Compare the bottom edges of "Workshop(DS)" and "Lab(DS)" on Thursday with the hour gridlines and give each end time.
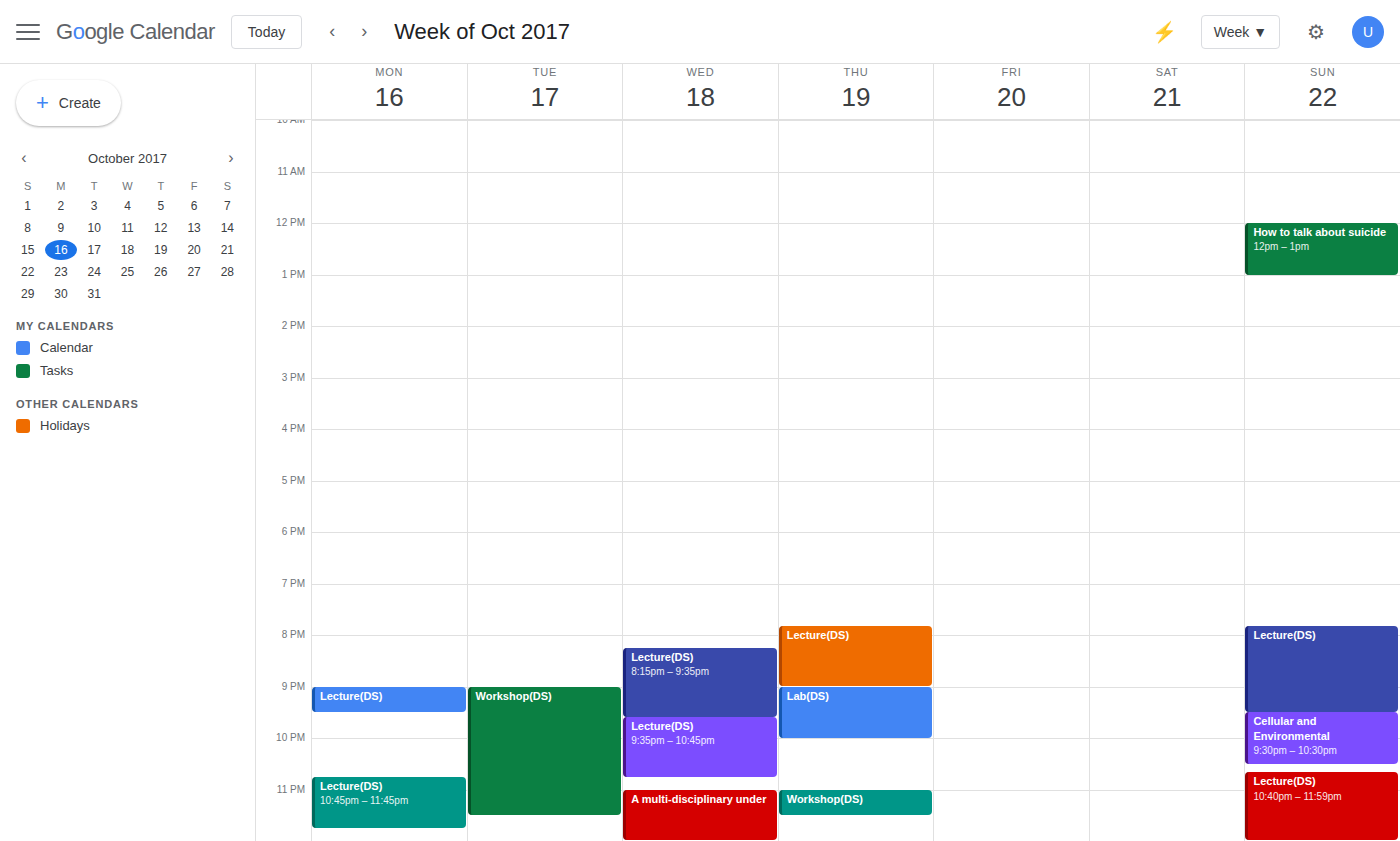
"Workshop(DS)": 11:30 PM, halfway between the 11 PM and 12 AM lines. "Lab(DS)": 10:00 PM, exactly on the 10 PM line.